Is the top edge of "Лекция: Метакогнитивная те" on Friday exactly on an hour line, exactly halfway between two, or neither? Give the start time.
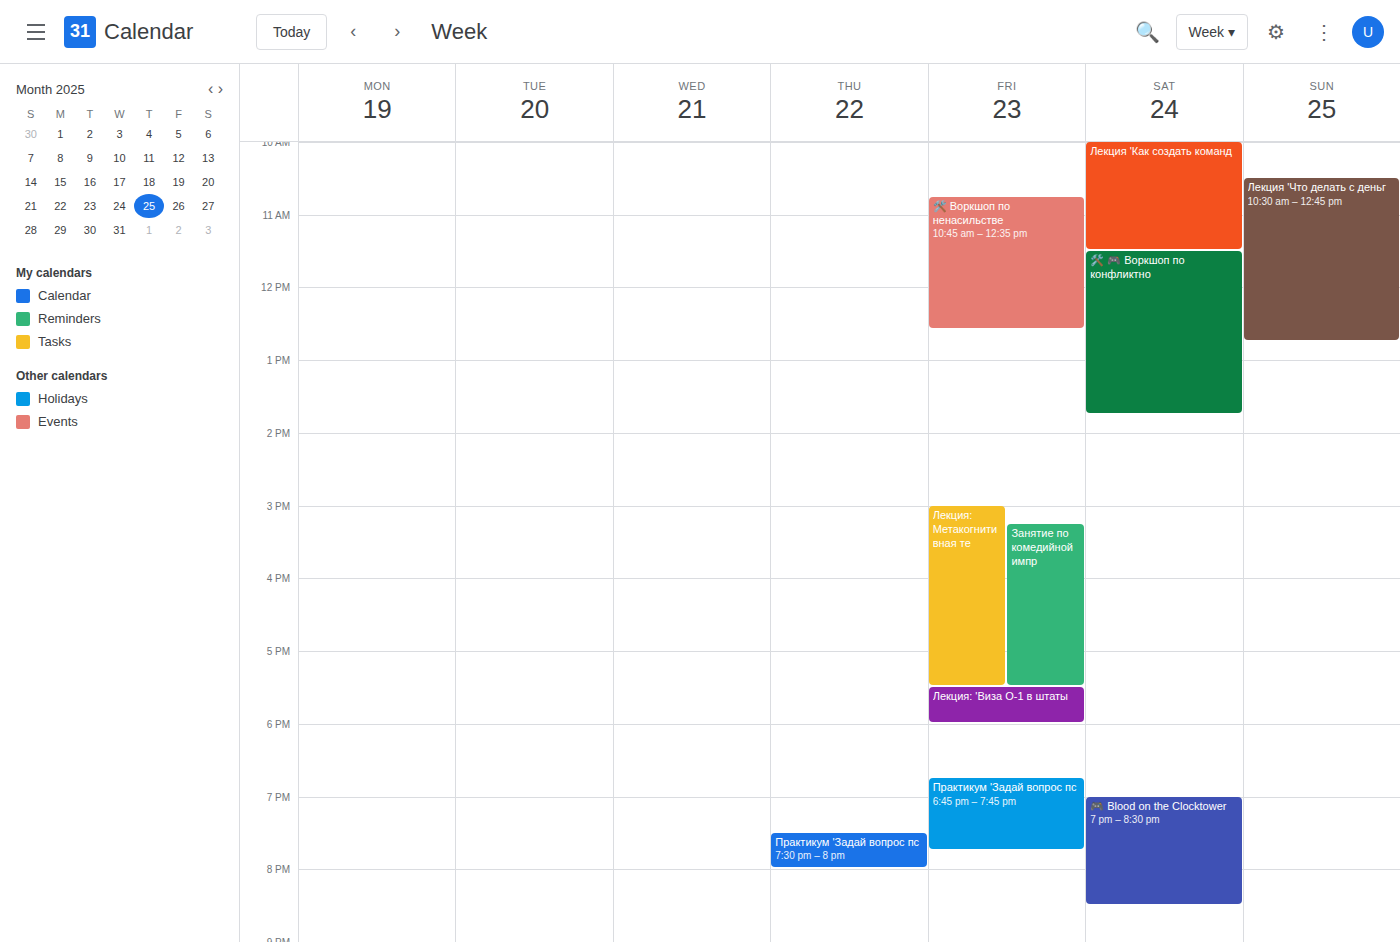
3:00 PM -- exactly on the 3 PM line.